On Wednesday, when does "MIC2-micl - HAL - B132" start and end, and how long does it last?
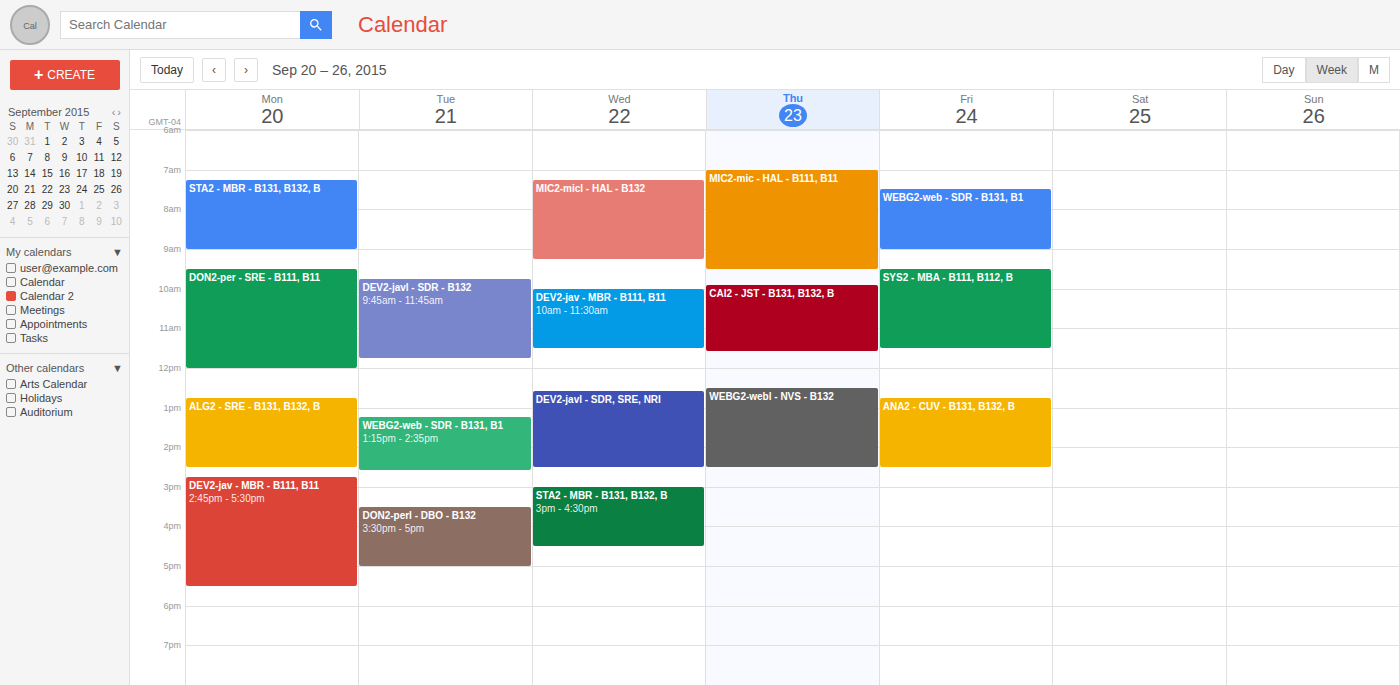
7:15 AM to 9:15 AM, 2 hours